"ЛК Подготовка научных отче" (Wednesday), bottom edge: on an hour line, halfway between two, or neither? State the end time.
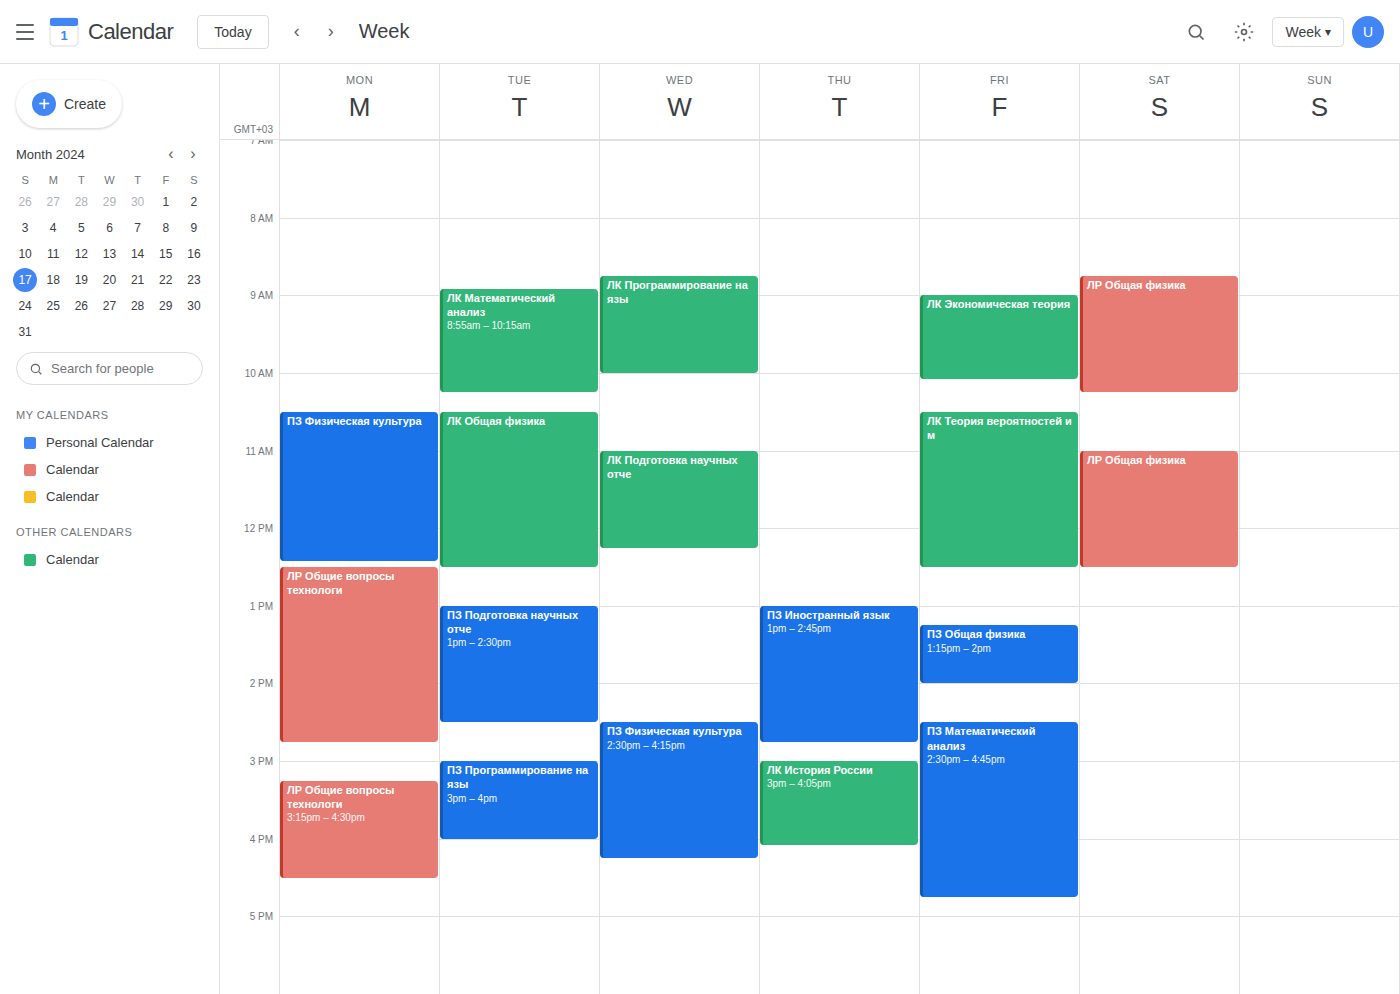
12:15 PM -- neither: a quarter of the way from the 12 PM line to the 1 PM line.